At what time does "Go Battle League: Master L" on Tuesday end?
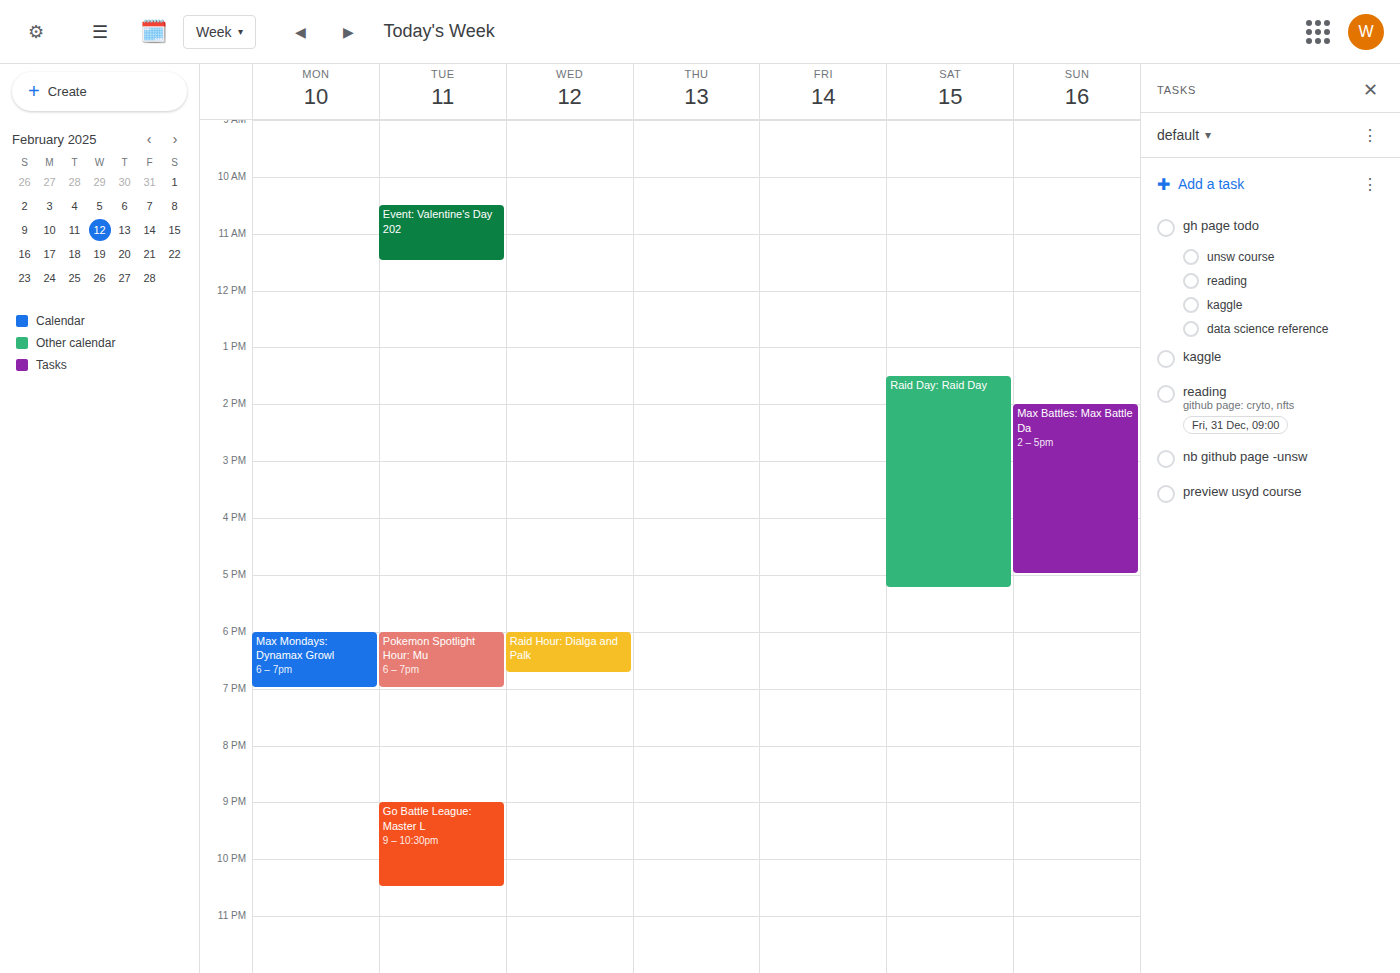
10:30 PM